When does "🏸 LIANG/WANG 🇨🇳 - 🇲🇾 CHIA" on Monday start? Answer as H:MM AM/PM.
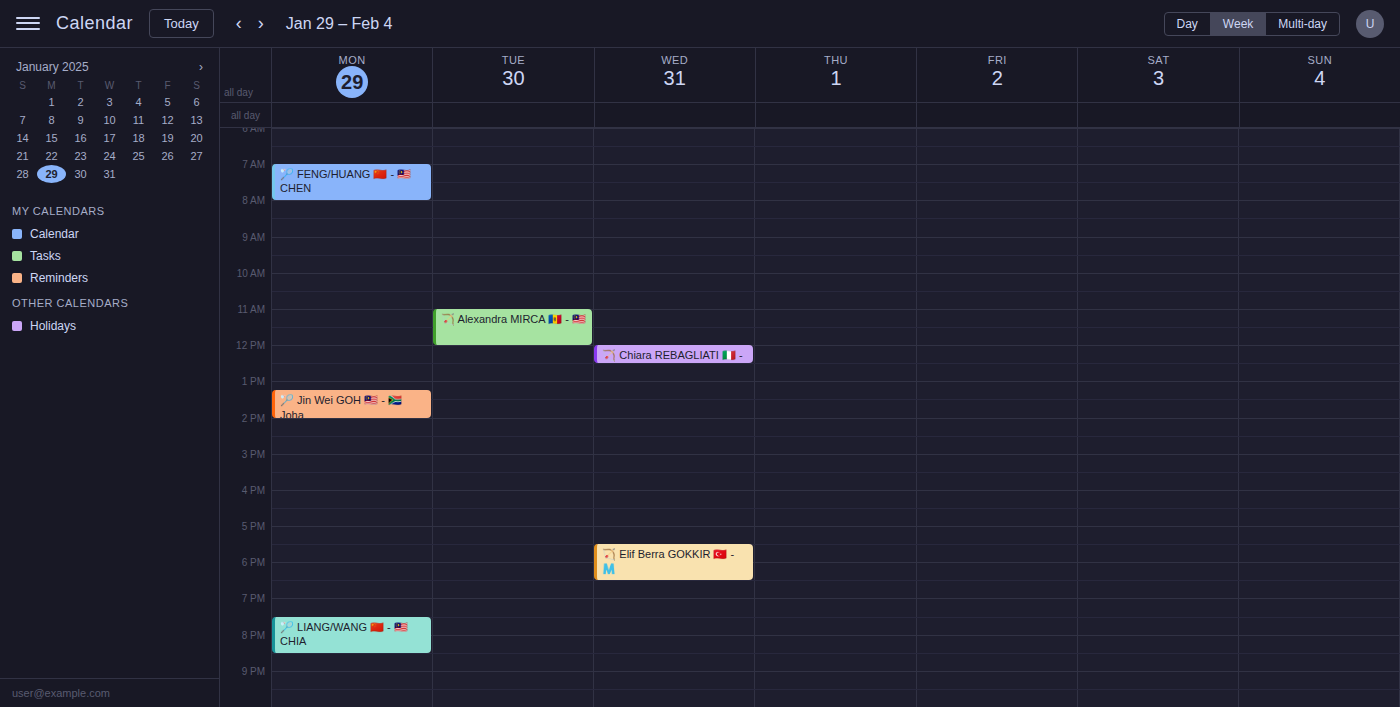
7:30 PM